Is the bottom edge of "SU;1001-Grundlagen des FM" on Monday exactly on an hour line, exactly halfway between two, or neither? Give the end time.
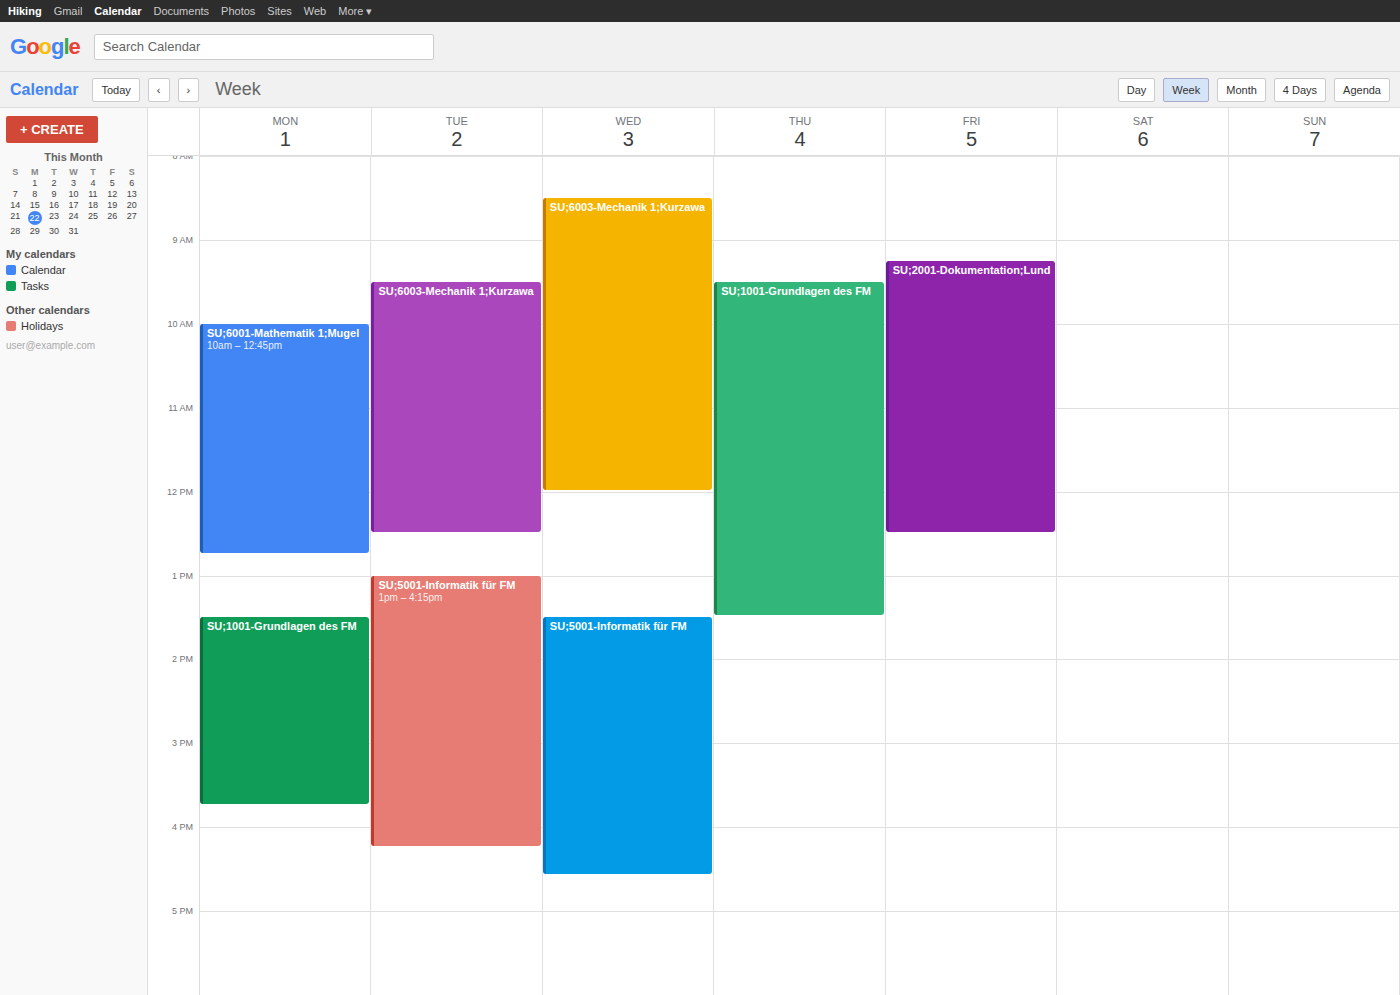
3:45 PM -- neither: three quarters of the way from the 3 PM line to the 4 PM line.